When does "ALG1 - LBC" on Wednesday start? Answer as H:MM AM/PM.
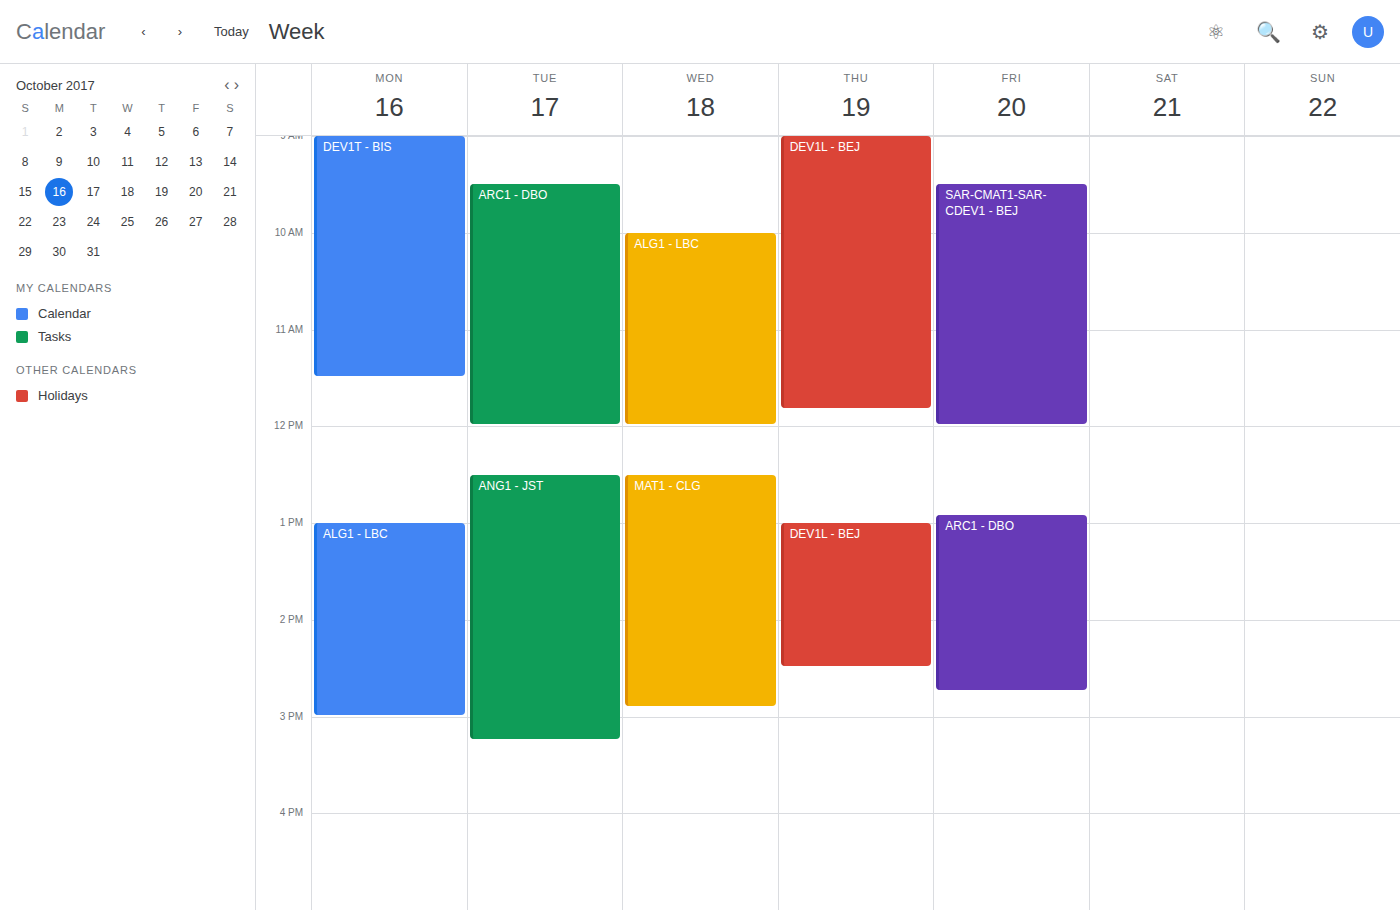
10:00 AM